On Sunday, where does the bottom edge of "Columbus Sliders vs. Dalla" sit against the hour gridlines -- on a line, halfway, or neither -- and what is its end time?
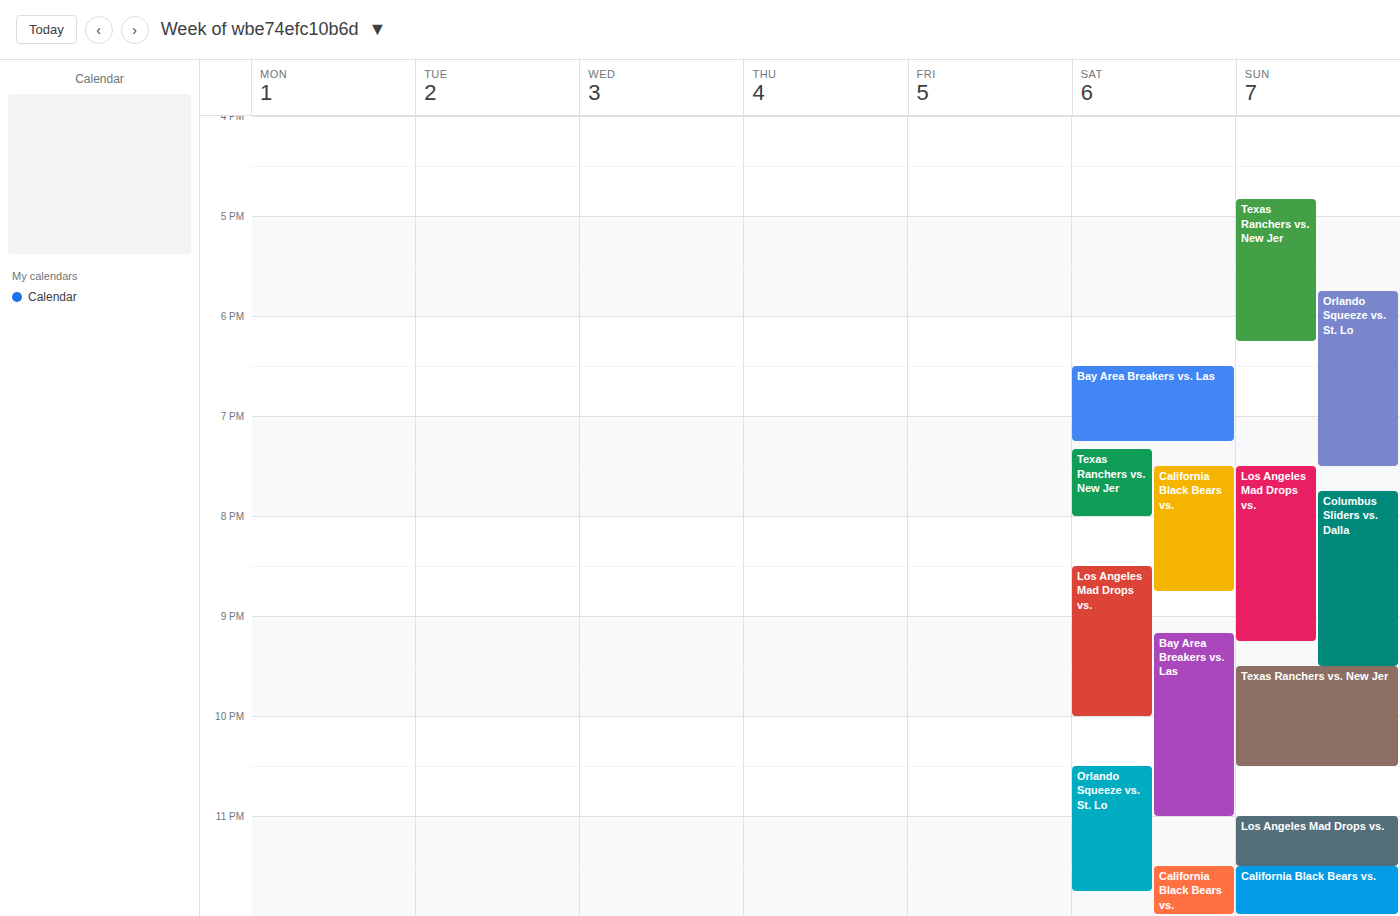
9:30 PM -- halfway between the 9 PM and 10 PM lines.